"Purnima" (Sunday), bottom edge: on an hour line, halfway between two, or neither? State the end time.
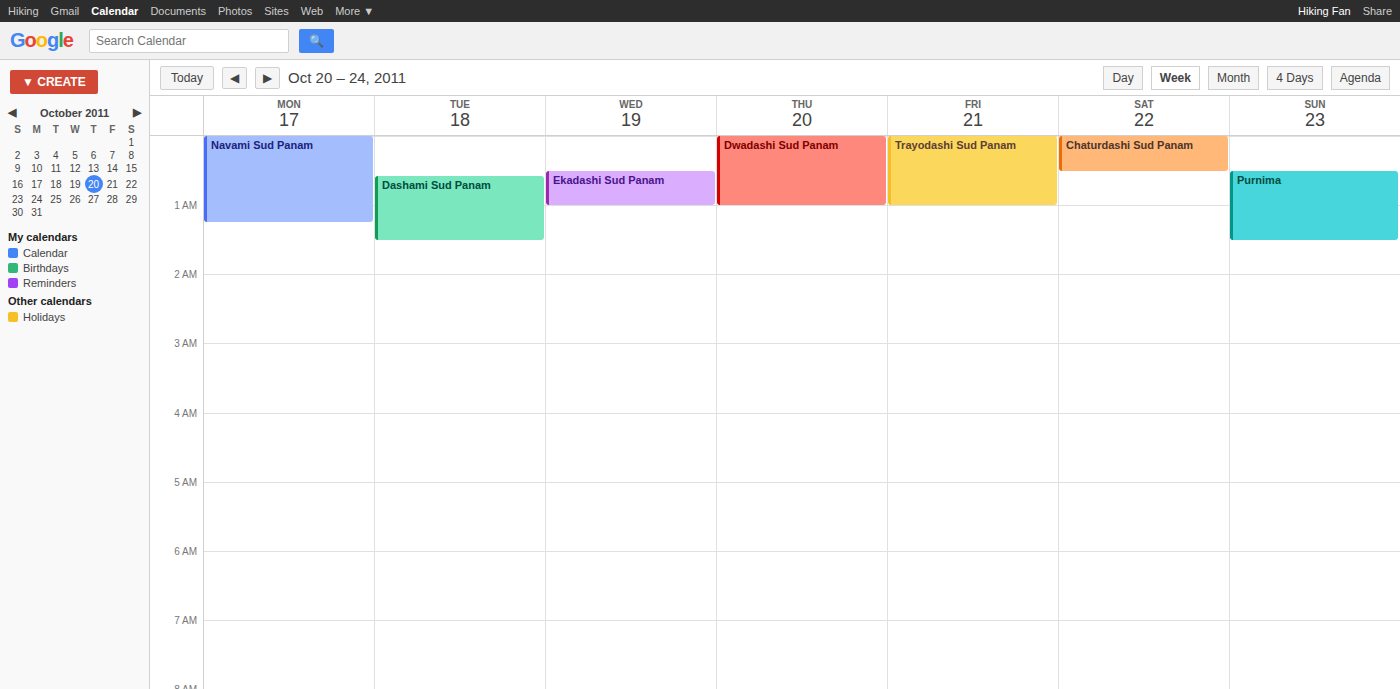
1:30 AM -- halfway between the 1 AM and 2 AM lines.